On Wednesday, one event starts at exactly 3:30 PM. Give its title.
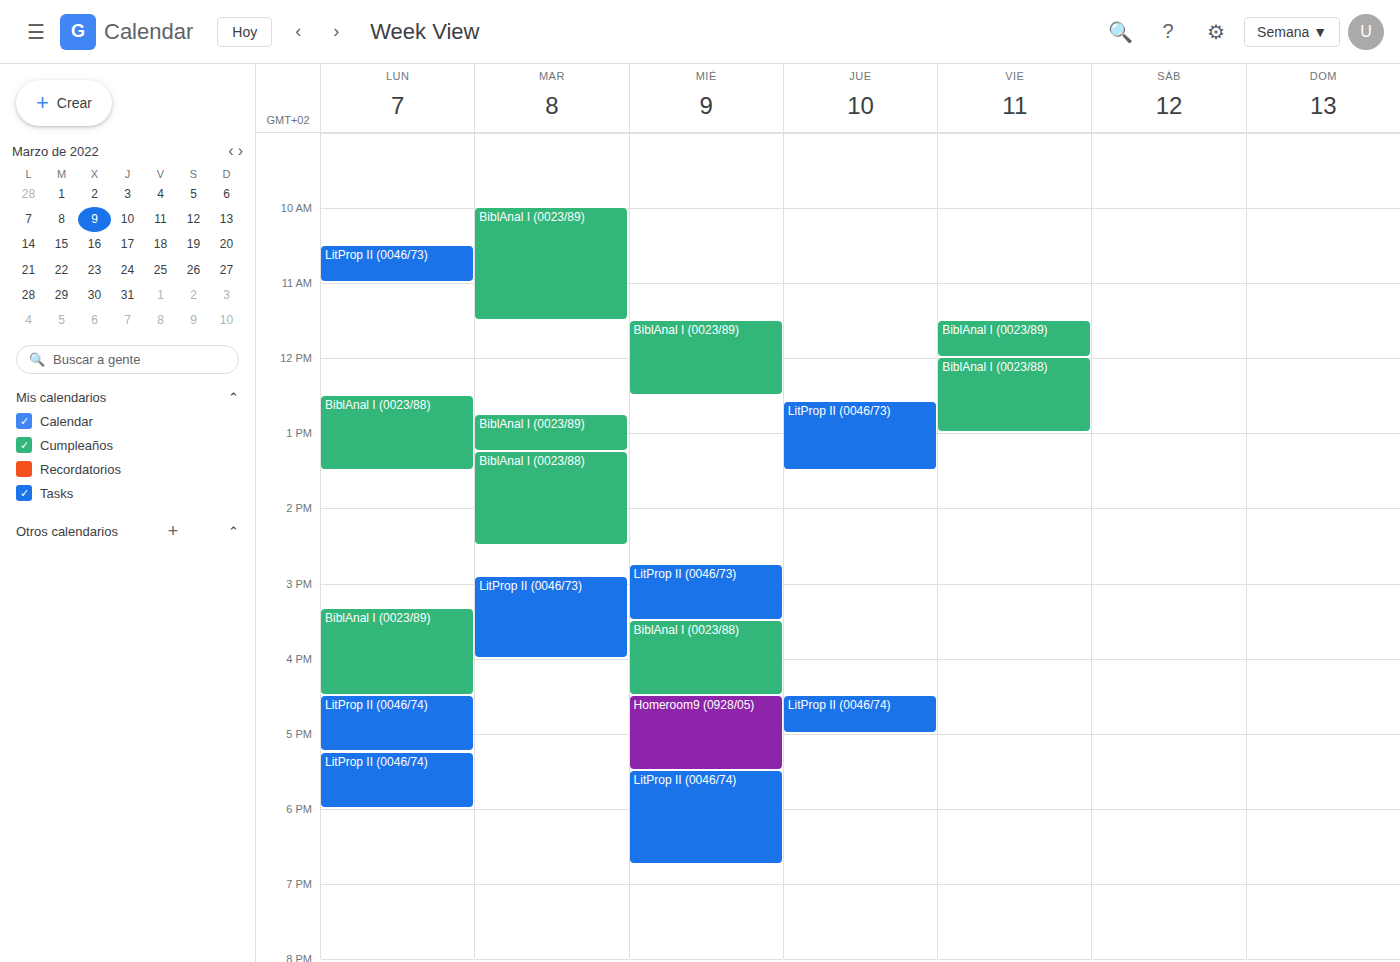
"BiblAnal I (0023/88)"